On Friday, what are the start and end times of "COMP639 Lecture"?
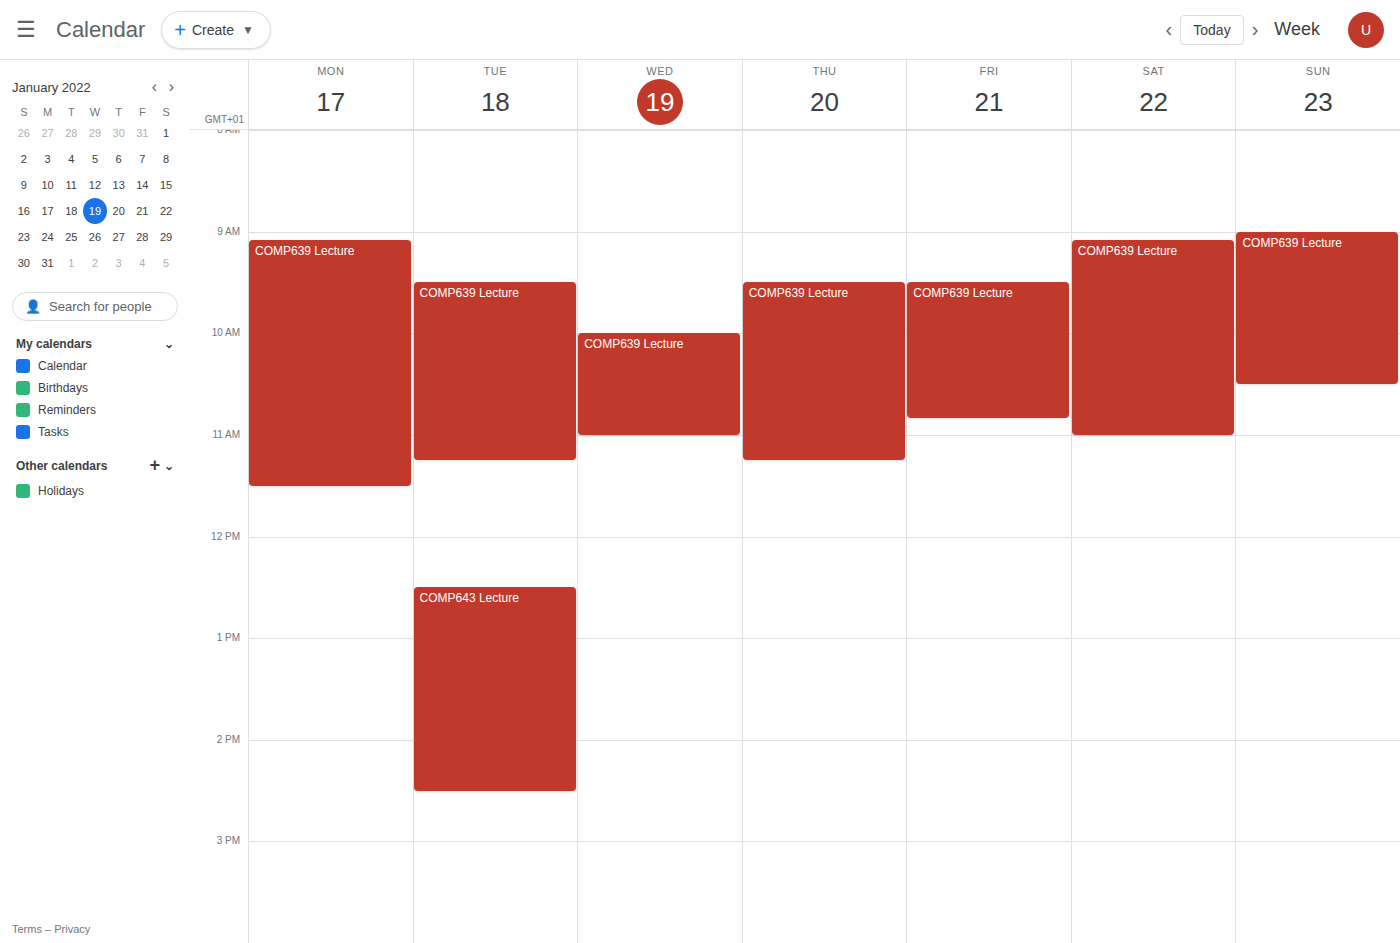
9:30 AM to 10:50 AM